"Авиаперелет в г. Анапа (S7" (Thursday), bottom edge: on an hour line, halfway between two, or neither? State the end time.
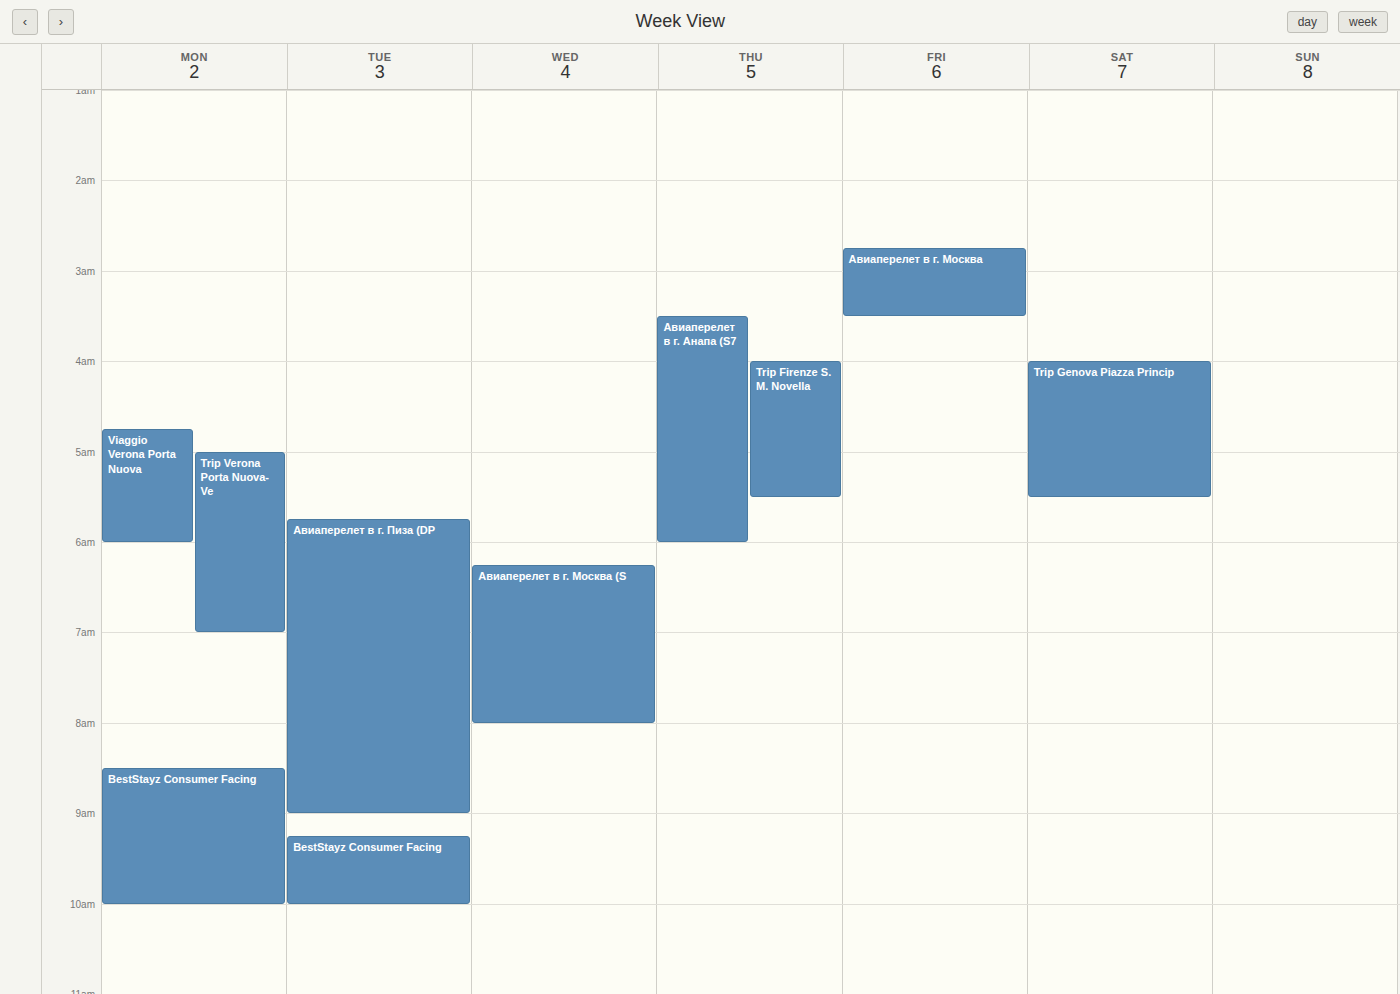
06:00 -- exactly on the 06:00 line.